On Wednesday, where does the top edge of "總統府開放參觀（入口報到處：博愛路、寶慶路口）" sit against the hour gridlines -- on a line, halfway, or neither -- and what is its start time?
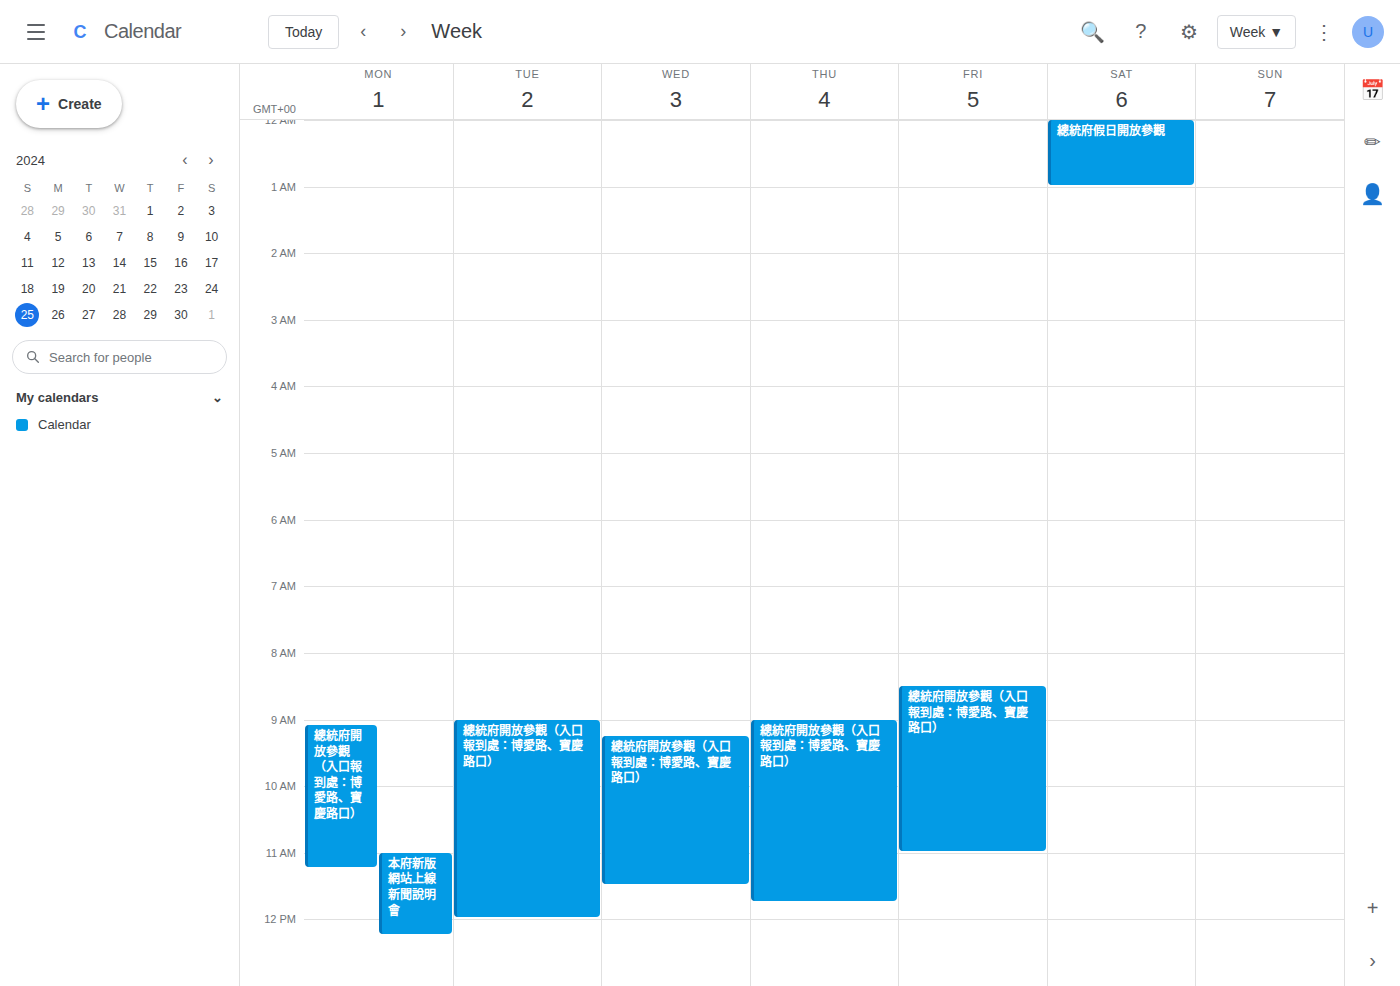
9:15 AM -- neither: a quarter of the way from the 9 AM line to the 10 AM line.